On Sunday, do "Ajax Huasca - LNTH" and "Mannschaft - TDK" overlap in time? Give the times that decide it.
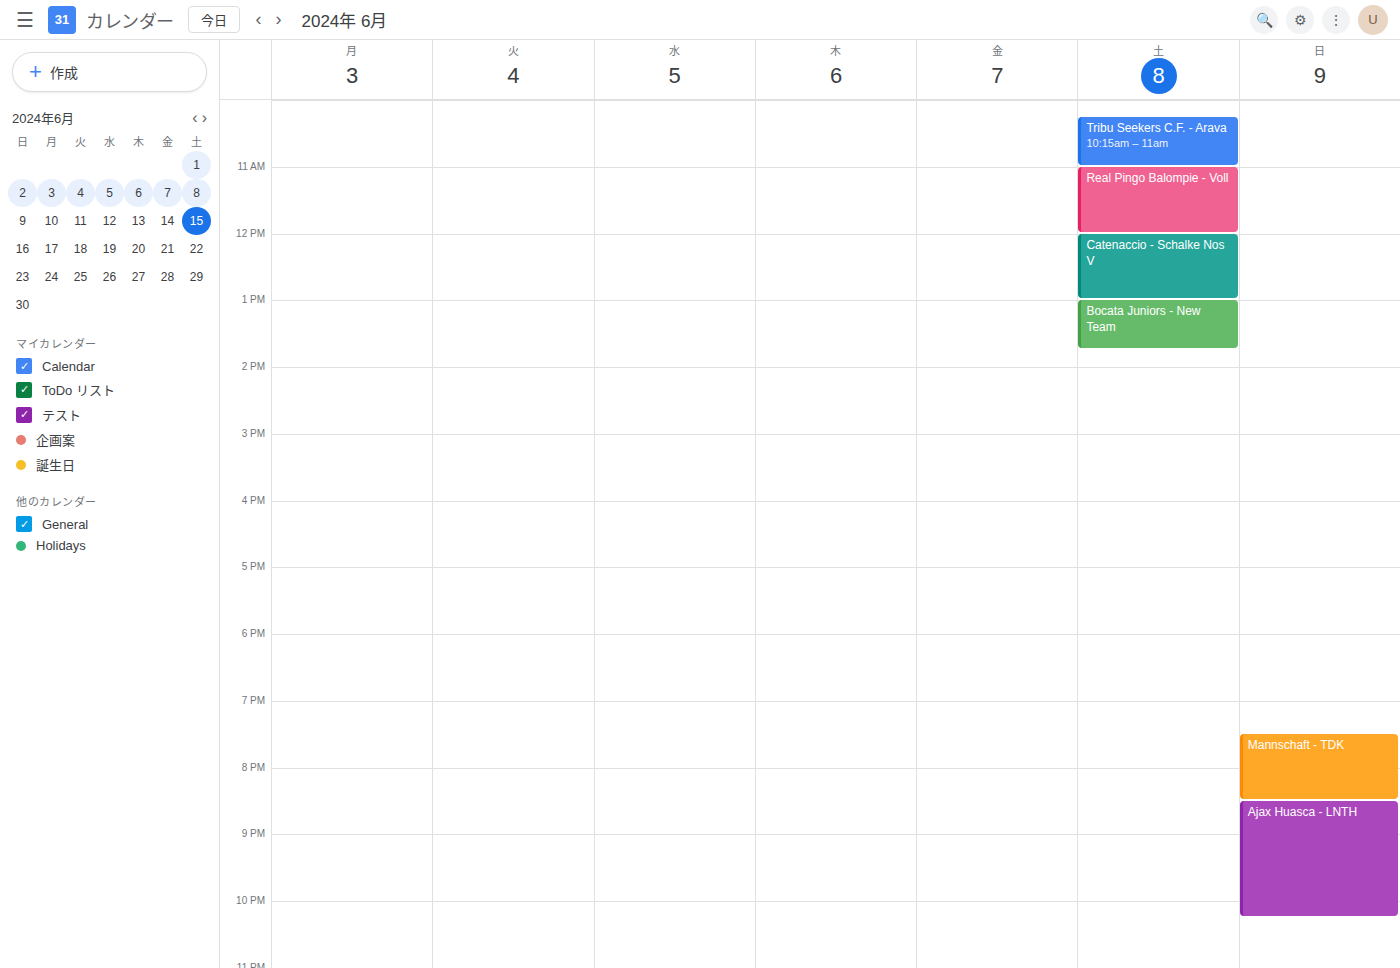
"Mannschaft - TDK" ends at 8:30 PM, exactly when "Ajax Huasca - LNTH" starts -- they touch but do not overlap.